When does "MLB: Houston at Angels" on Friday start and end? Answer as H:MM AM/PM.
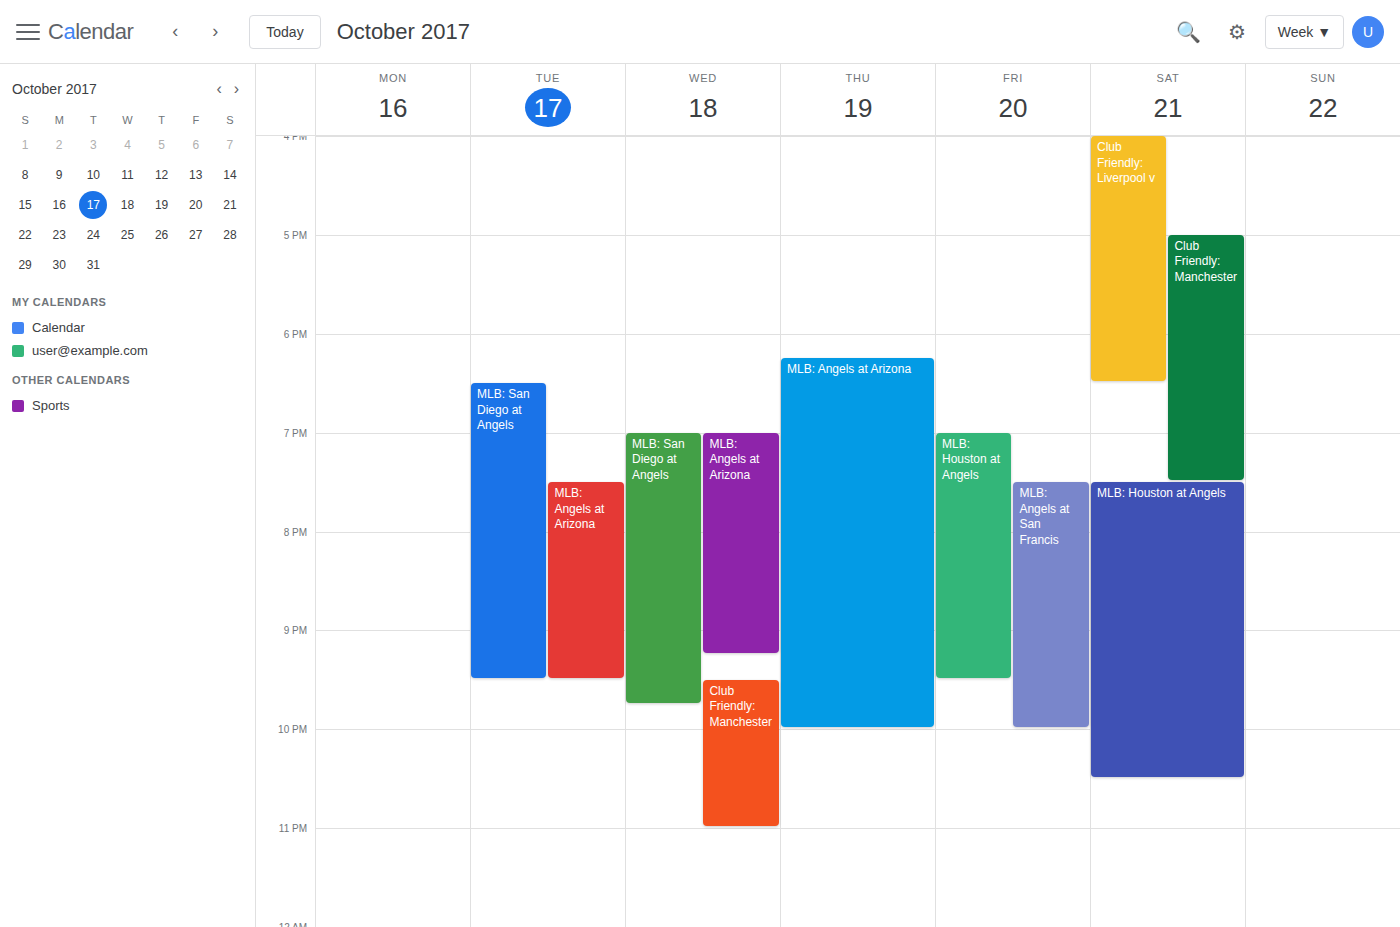
7:00 PM to 9:30 PM